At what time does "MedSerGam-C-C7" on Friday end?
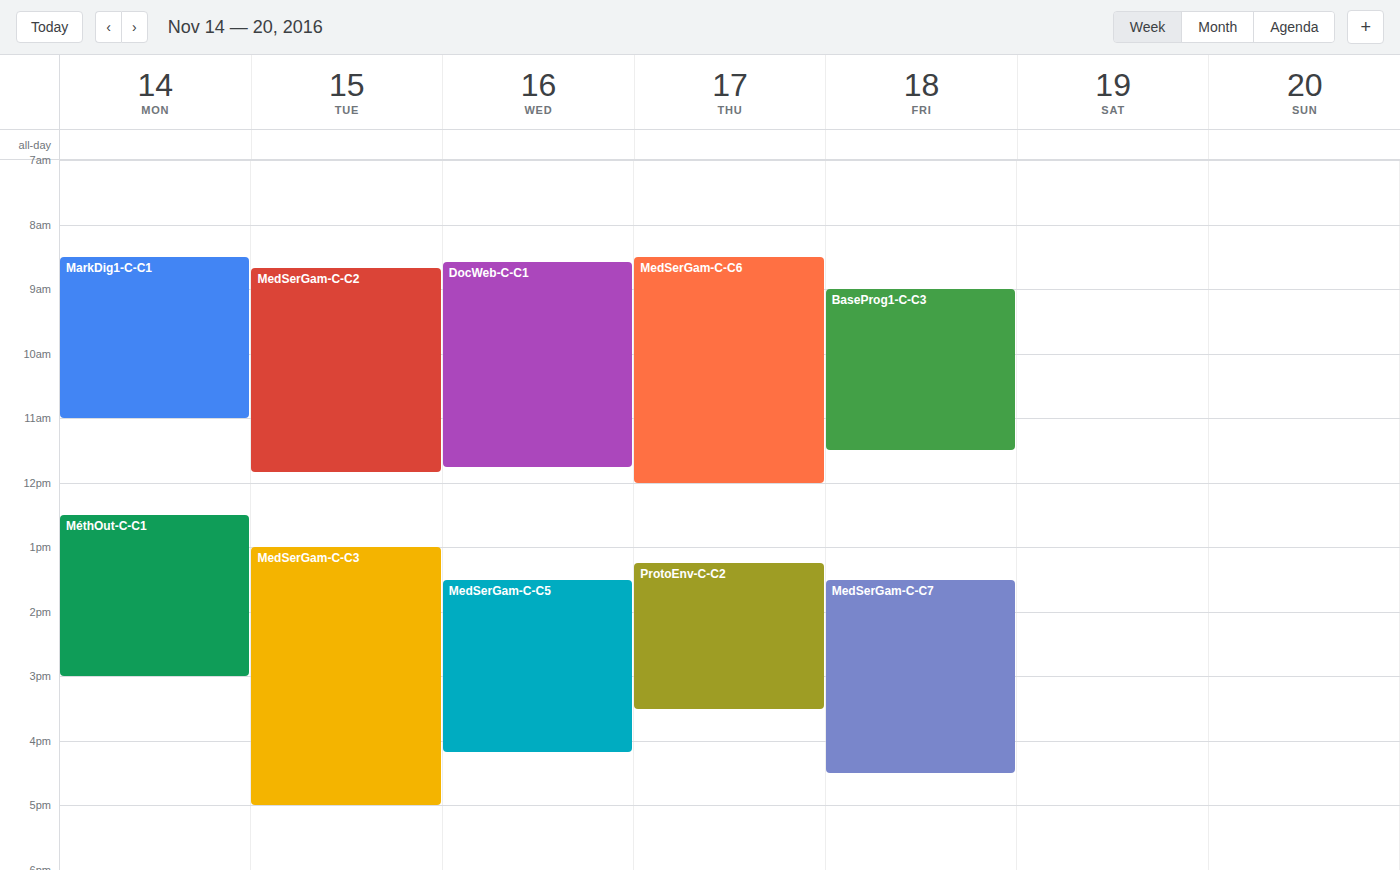
4:30 PM